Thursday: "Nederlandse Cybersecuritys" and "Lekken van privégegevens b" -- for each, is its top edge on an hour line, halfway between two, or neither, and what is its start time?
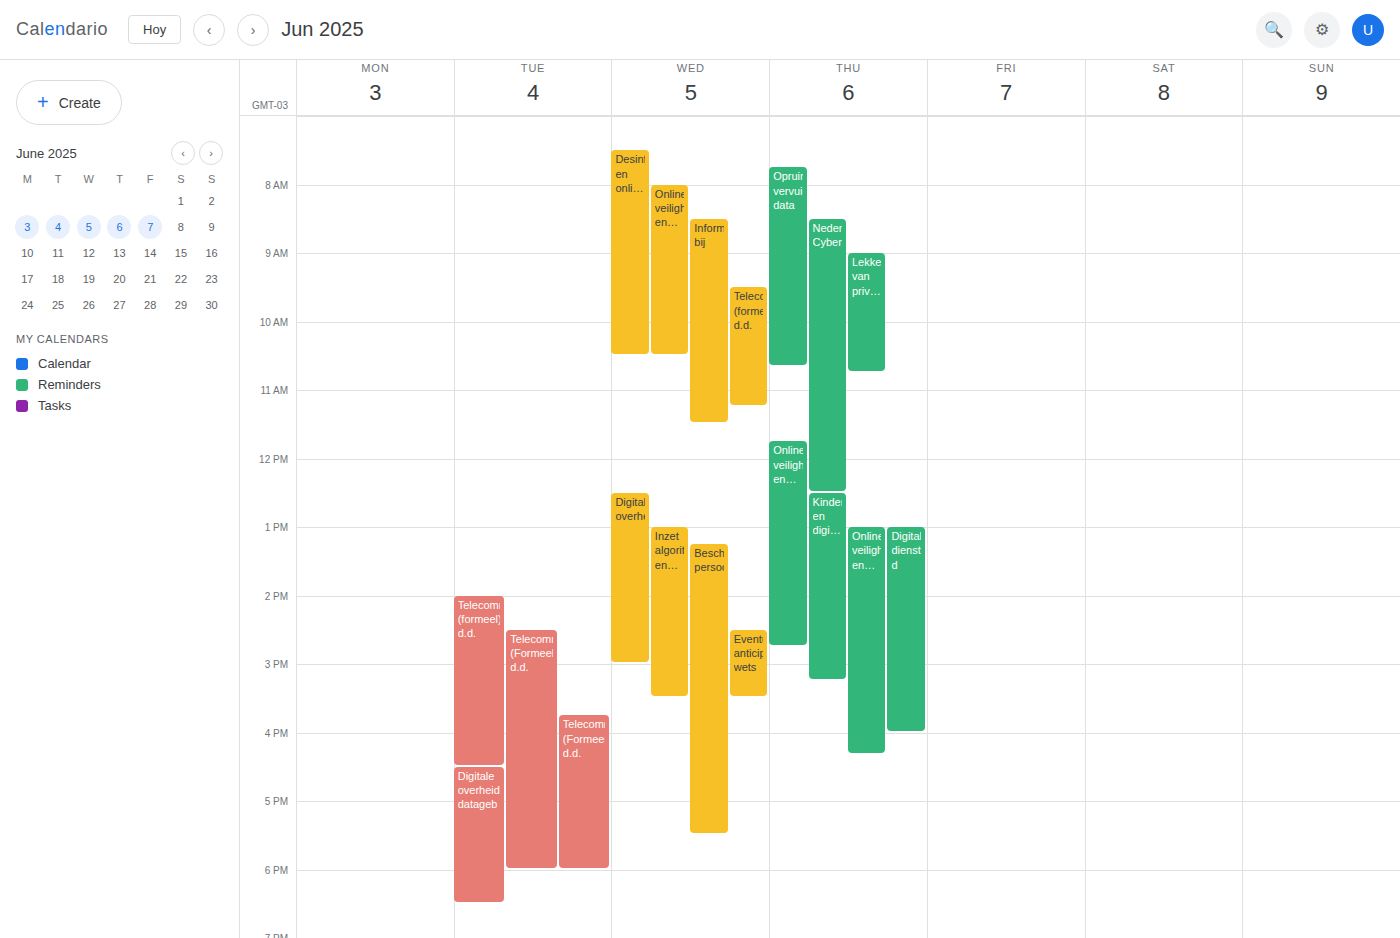
"Nederlandse Cybersecuritys": 8:30 AM, halfway between the 8 AM and 9 AM lines. "Lekken van privégegevens b": 9:00 AM, exactly on the 9 AM line.